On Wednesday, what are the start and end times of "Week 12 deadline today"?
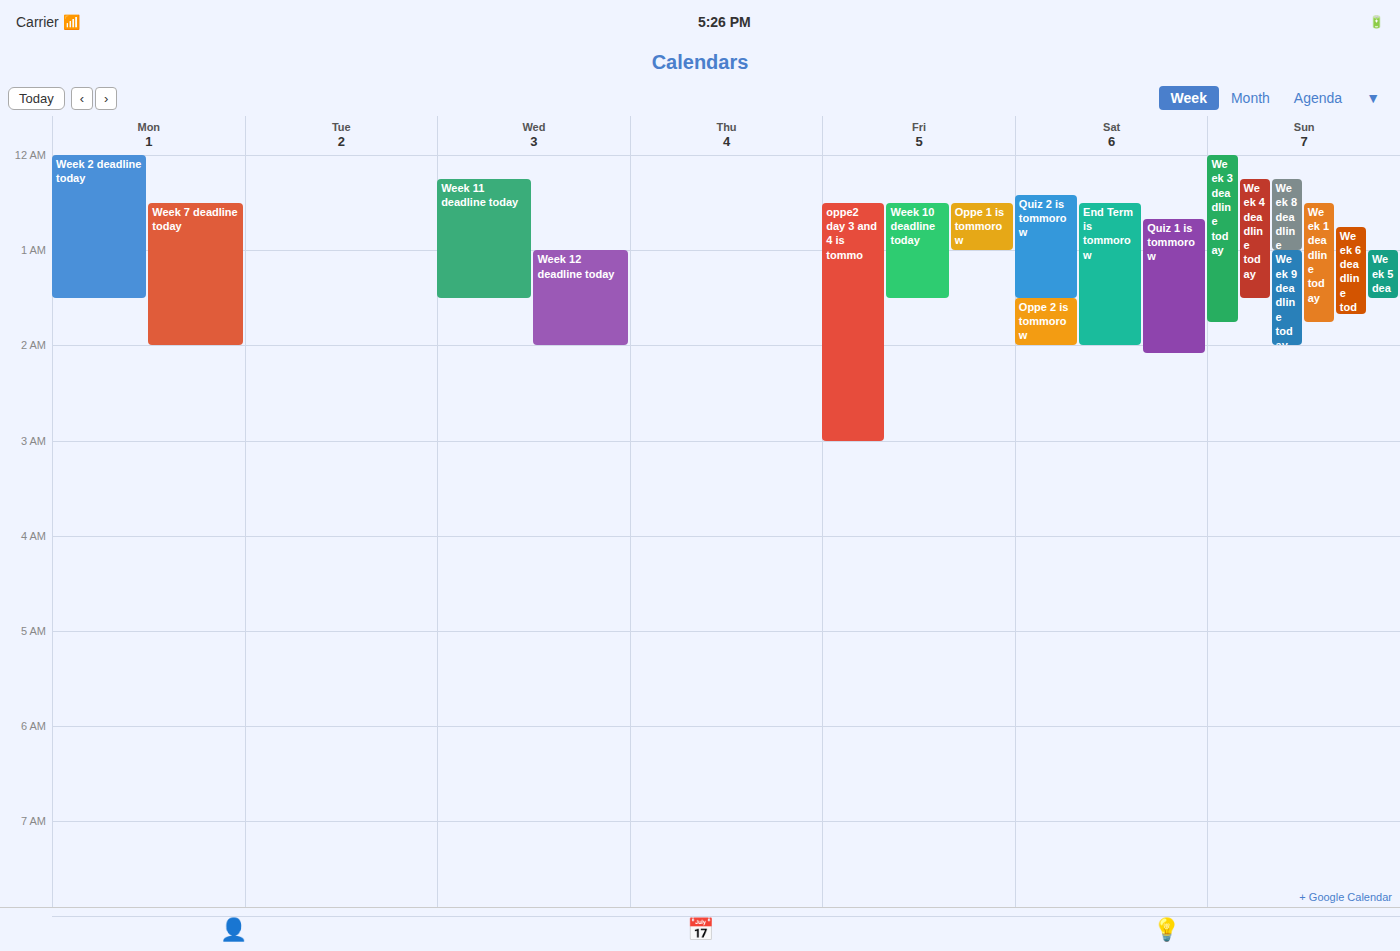
1:00 AM to 2:00 AM